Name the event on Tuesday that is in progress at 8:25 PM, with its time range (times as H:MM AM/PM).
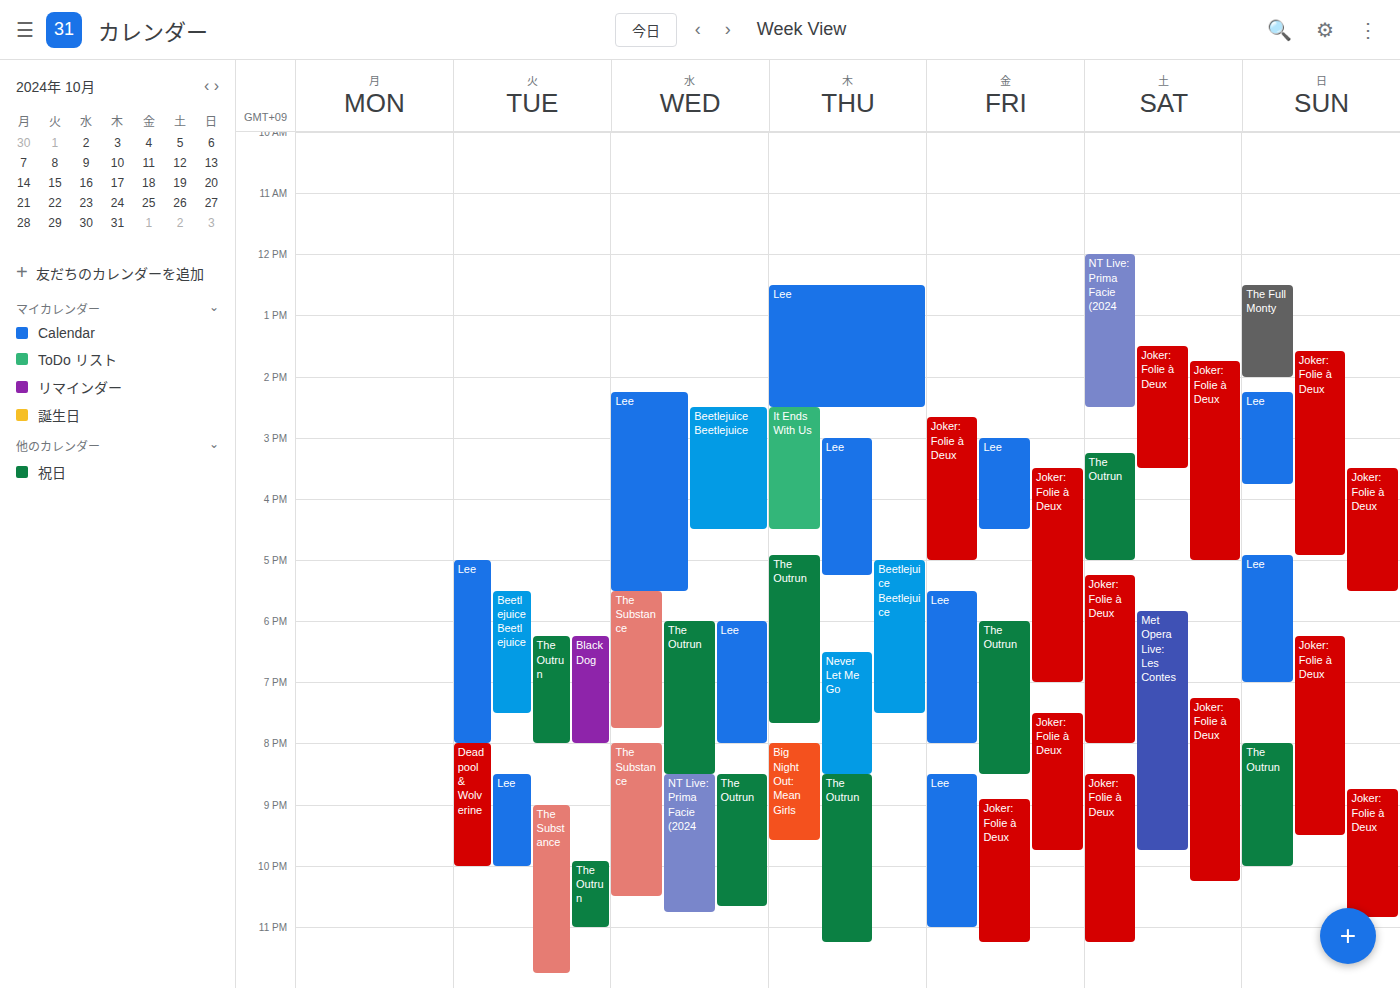
"Deadpool & Wolverine", 8:00 PM to 10:00 PM